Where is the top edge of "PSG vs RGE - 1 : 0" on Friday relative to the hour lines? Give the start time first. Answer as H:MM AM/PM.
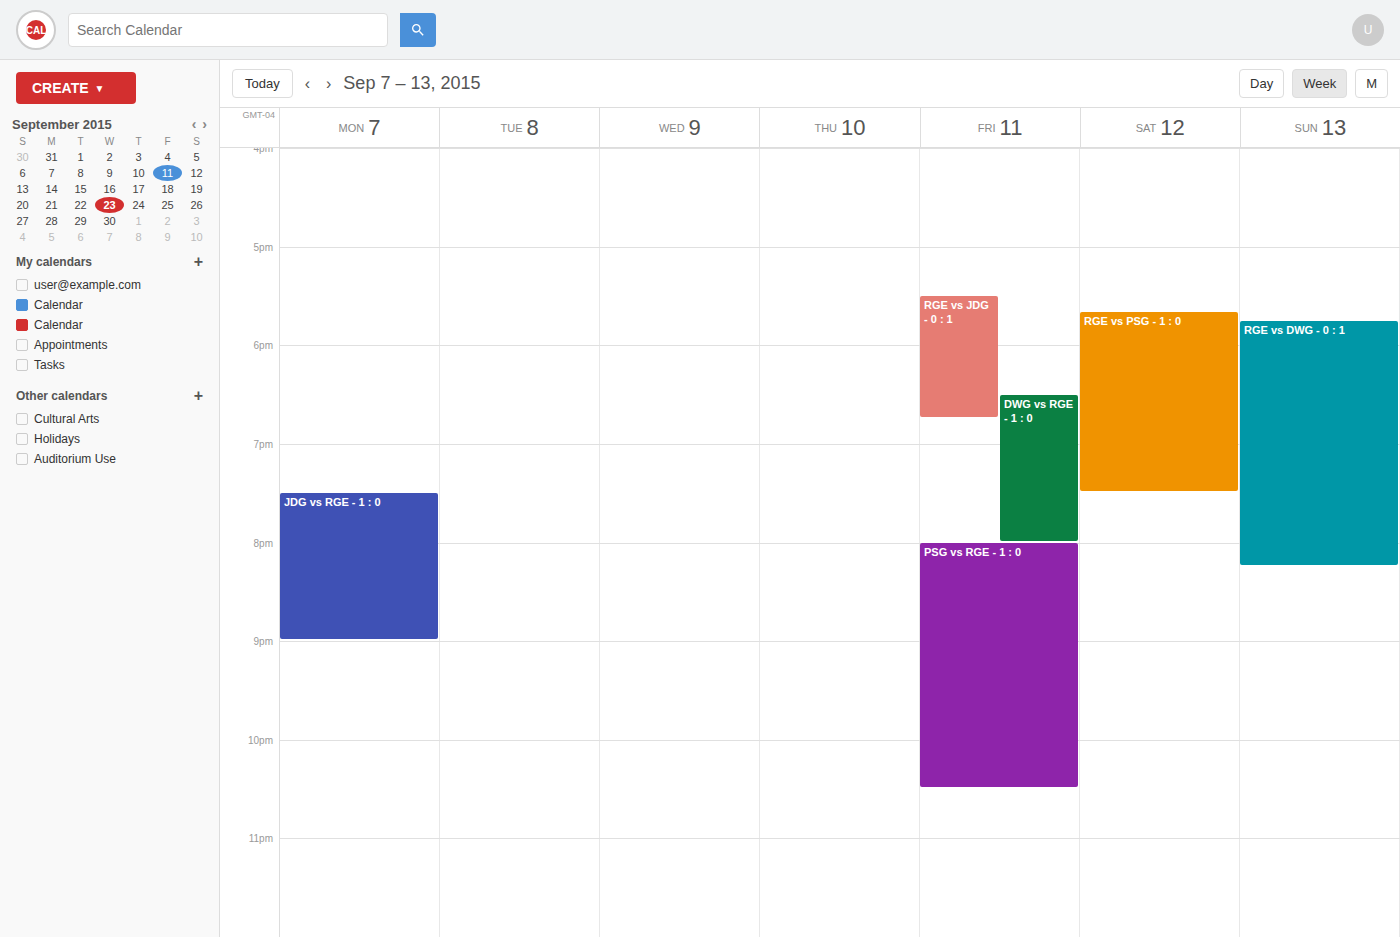
8:00 PM -- exactly on the 8 PM line.